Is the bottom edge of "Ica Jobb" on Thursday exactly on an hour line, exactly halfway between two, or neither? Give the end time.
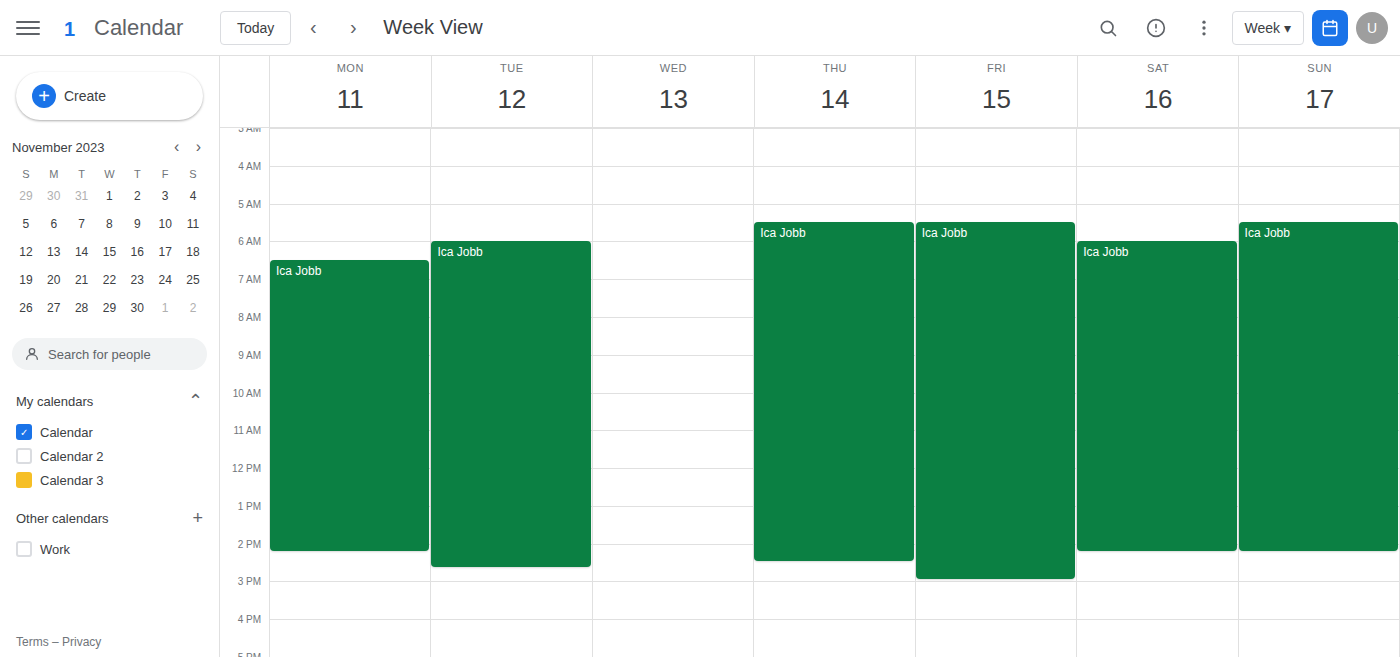
2:30 PM -- halfway between the 2 PM and 3 PM lines.